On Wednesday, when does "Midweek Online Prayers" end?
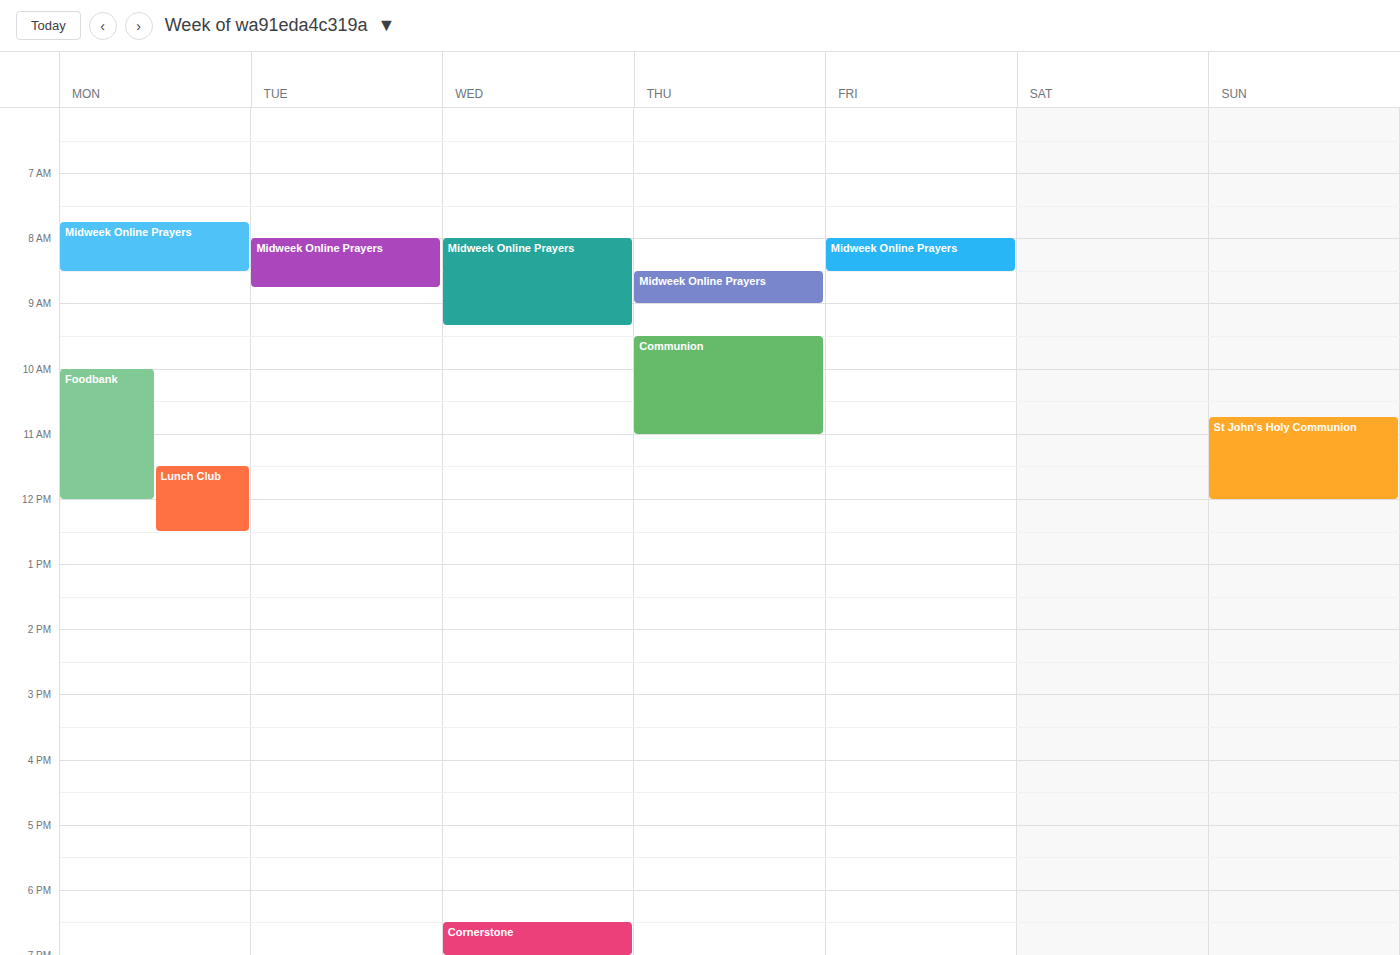
9:20 AM